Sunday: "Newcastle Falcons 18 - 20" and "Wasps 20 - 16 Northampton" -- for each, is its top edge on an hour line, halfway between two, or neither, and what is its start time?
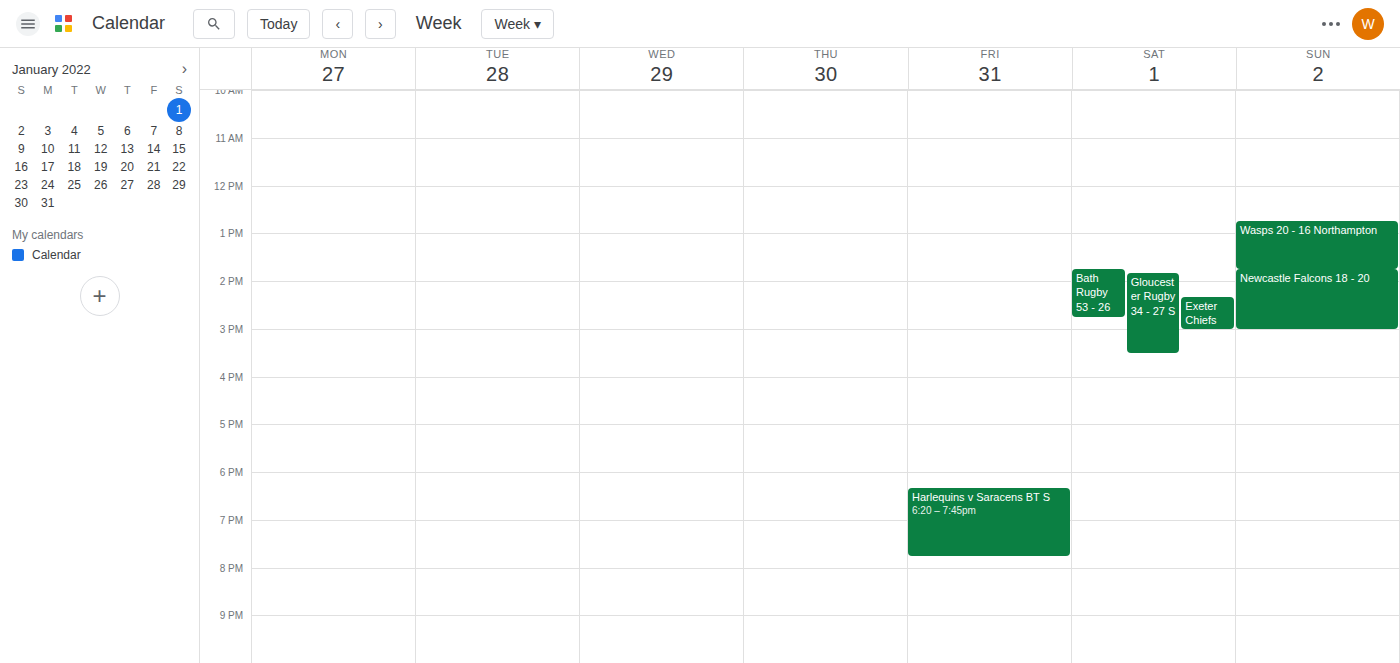
"Newcastle Falcons 18 - 20": 1:45 PM, neither: three quarters of the way from the 1 PM line to the 2 PM line. "Wasps 20 - 16 Northampton": 12:45 PM, neither: three quarters of the way from the 12 PM line to the 1 PM line.